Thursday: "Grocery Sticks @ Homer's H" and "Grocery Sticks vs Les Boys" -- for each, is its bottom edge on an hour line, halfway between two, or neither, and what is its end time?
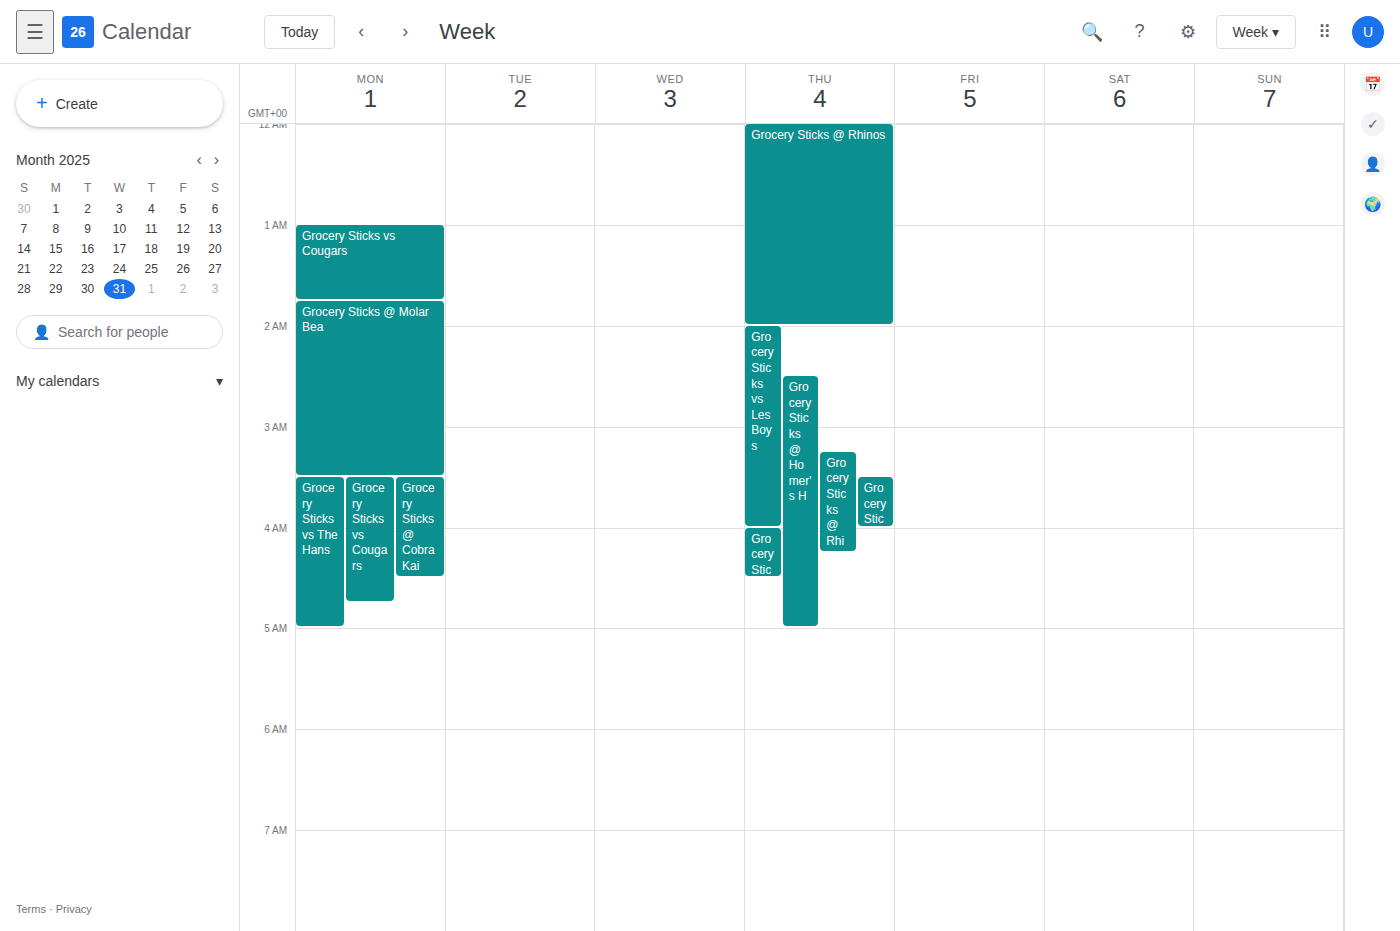
"Grocery Sticks @ Homer's H": 5:00 AM, exactly on the 5 AM line. "Grocery Sticks vs Les Boys": 4:00 AM, exactly on the 4 AM line.